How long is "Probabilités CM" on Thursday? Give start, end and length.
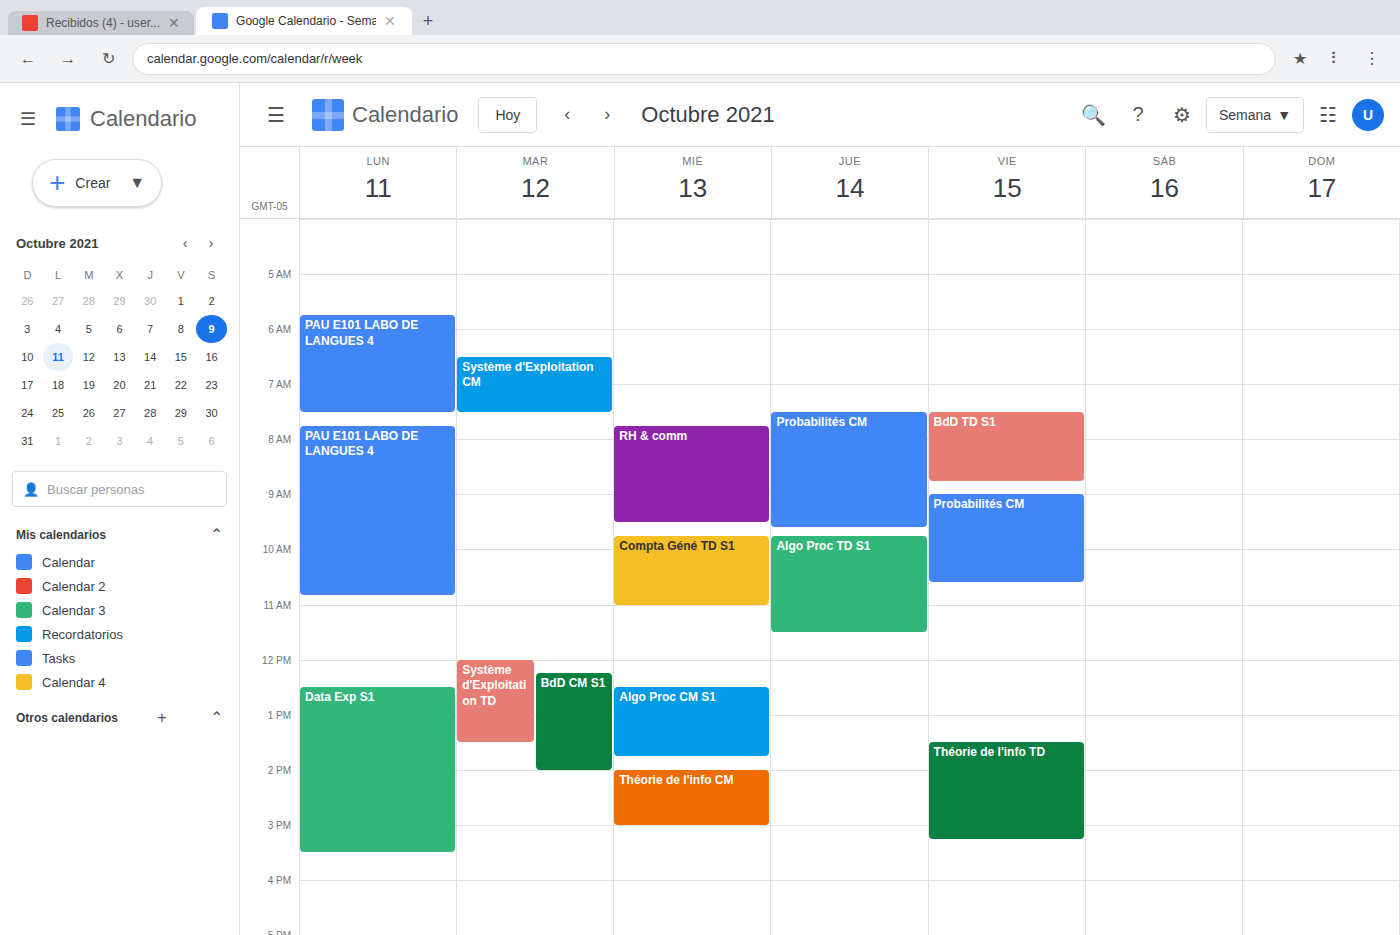
7:30 AM to 9:35 AM, 2 hours 5 minutes